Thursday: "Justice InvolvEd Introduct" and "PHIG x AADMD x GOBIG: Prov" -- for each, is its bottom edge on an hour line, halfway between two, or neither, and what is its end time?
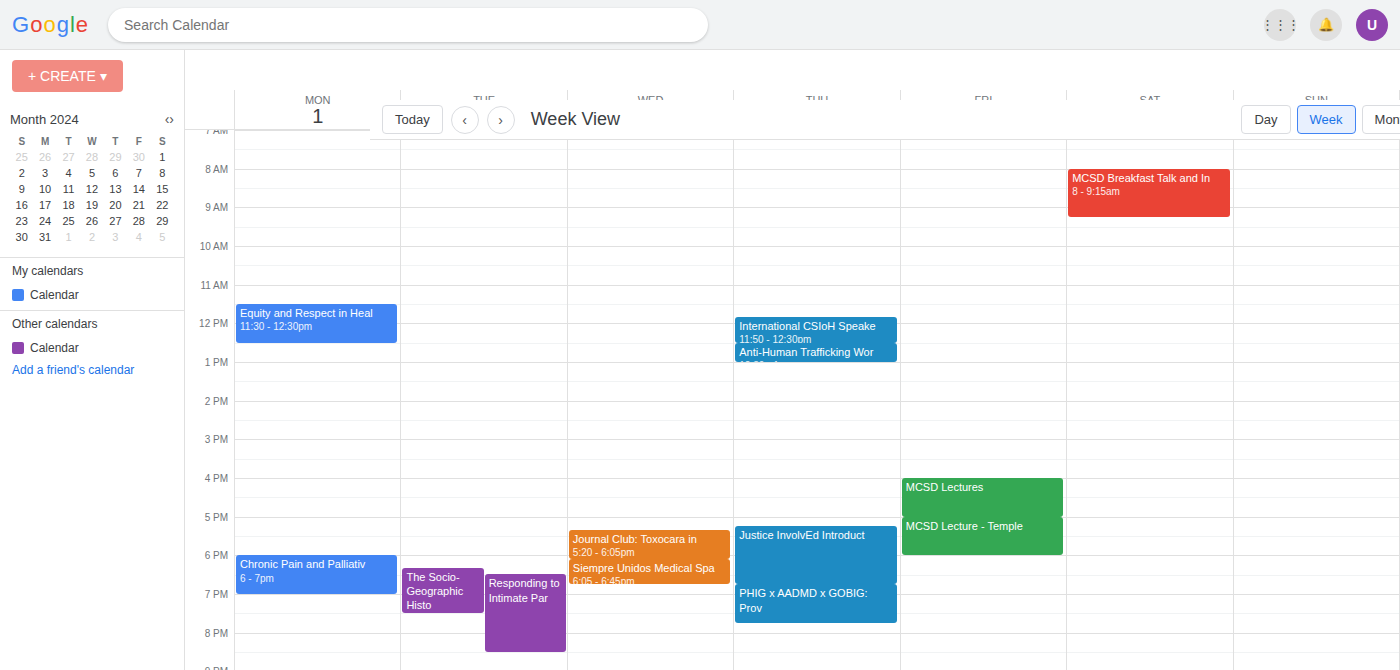
"Justice InvolvEd Introduct": 18:45, neither: three quarters of the way from the 18:00 line to the 19:00 line. "PHIG x AADMD x GOBIG: Prov": 19:45, neither: three quarters of the way from the 19:00 line to the 20:00 line.